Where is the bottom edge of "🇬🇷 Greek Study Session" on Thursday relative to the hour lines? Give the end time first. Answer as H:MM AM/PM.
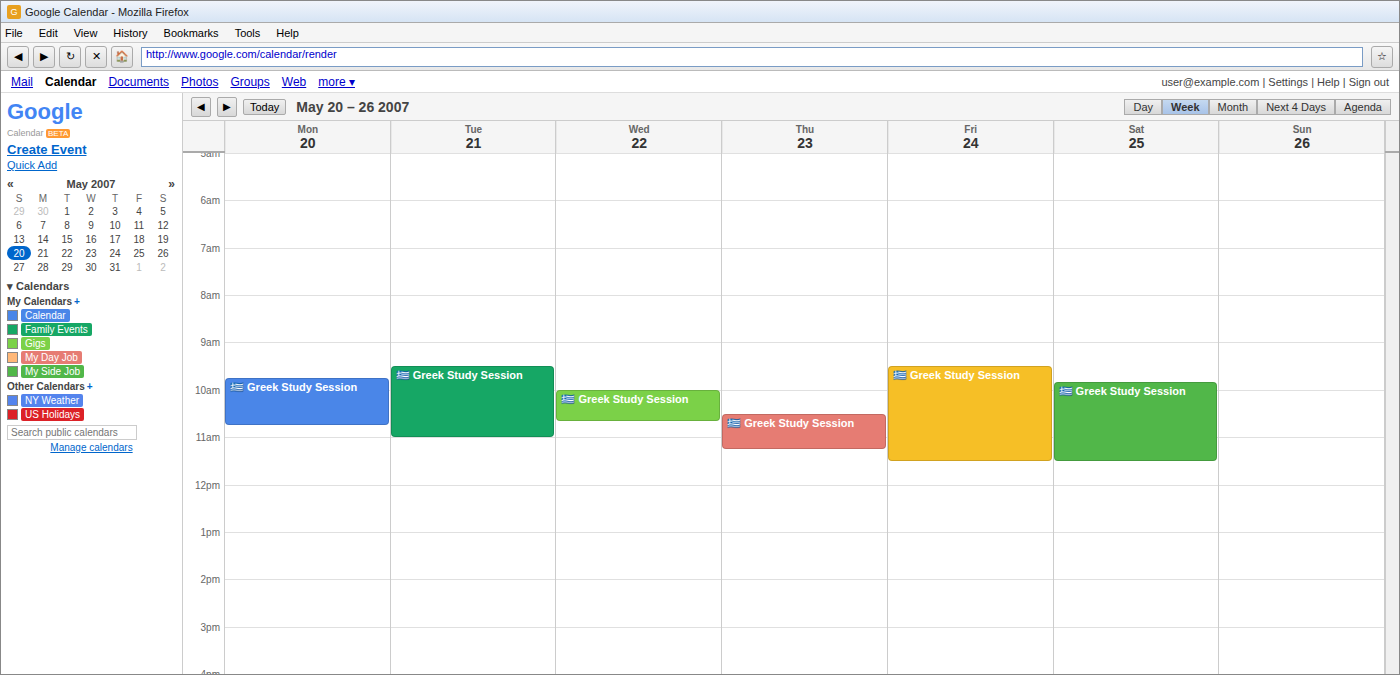
11:15 AM -- neither: a quarter of the way from the 11 AM line to the 12 PM line.